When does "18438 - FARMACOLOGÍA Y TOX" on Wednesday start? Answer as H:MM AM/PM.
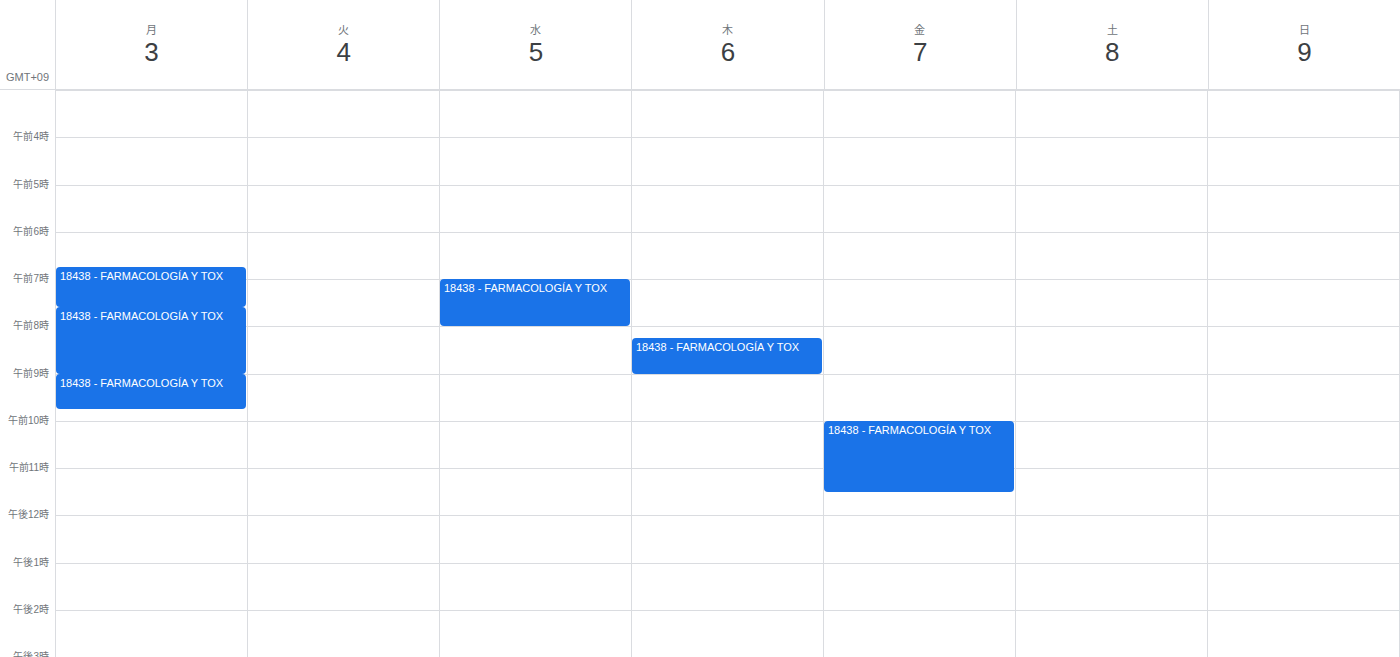
7:00 AM